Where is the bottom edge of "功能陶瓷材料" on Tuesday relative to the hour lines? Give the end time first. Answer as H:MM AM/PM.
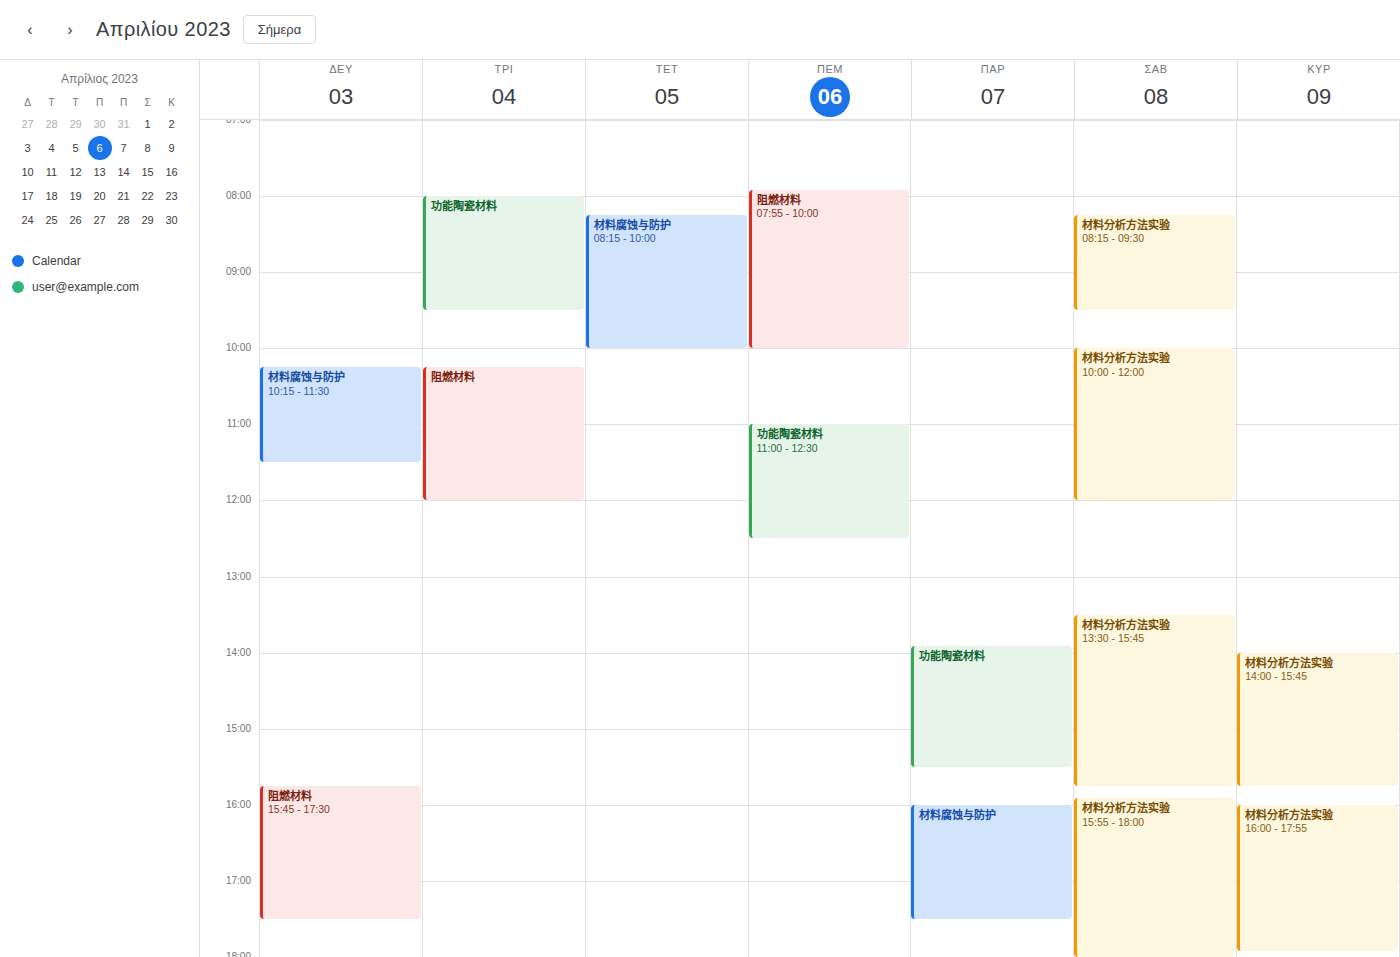
9:30 AM -- halfway between the 9 AM and 10 AM lines.